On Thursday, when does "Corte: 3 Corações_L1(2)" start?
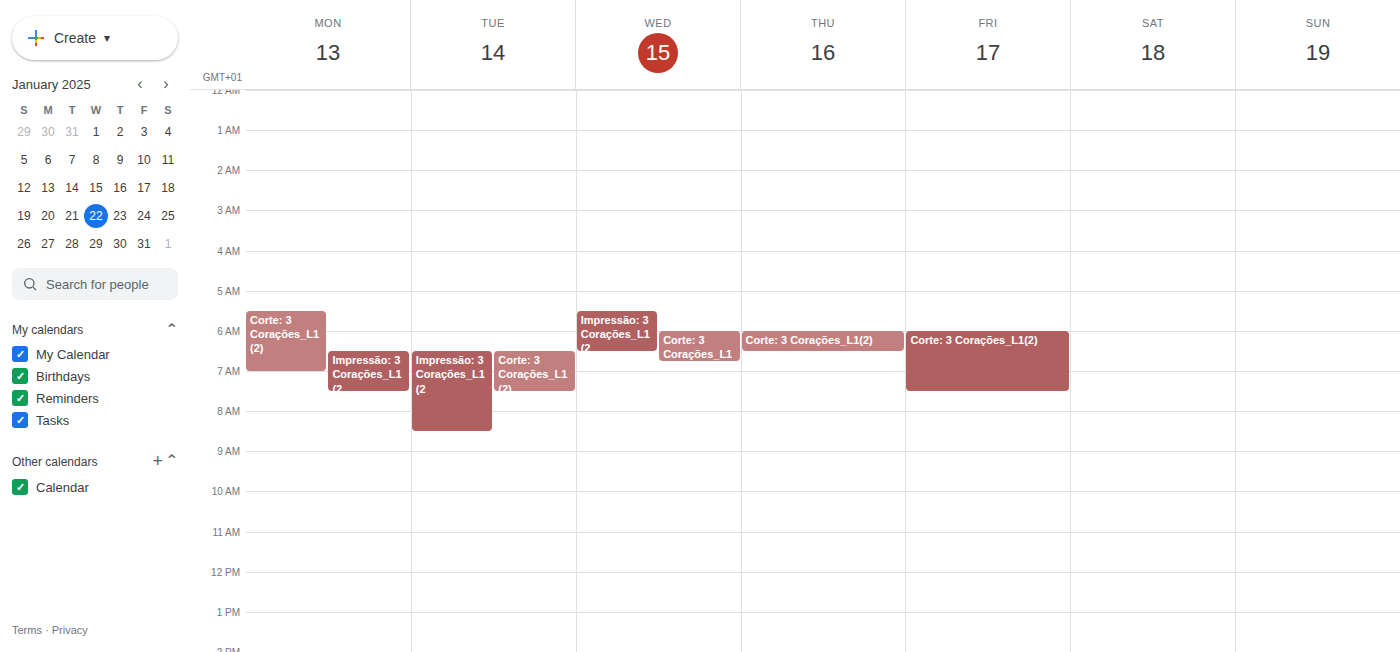
6:00 AM